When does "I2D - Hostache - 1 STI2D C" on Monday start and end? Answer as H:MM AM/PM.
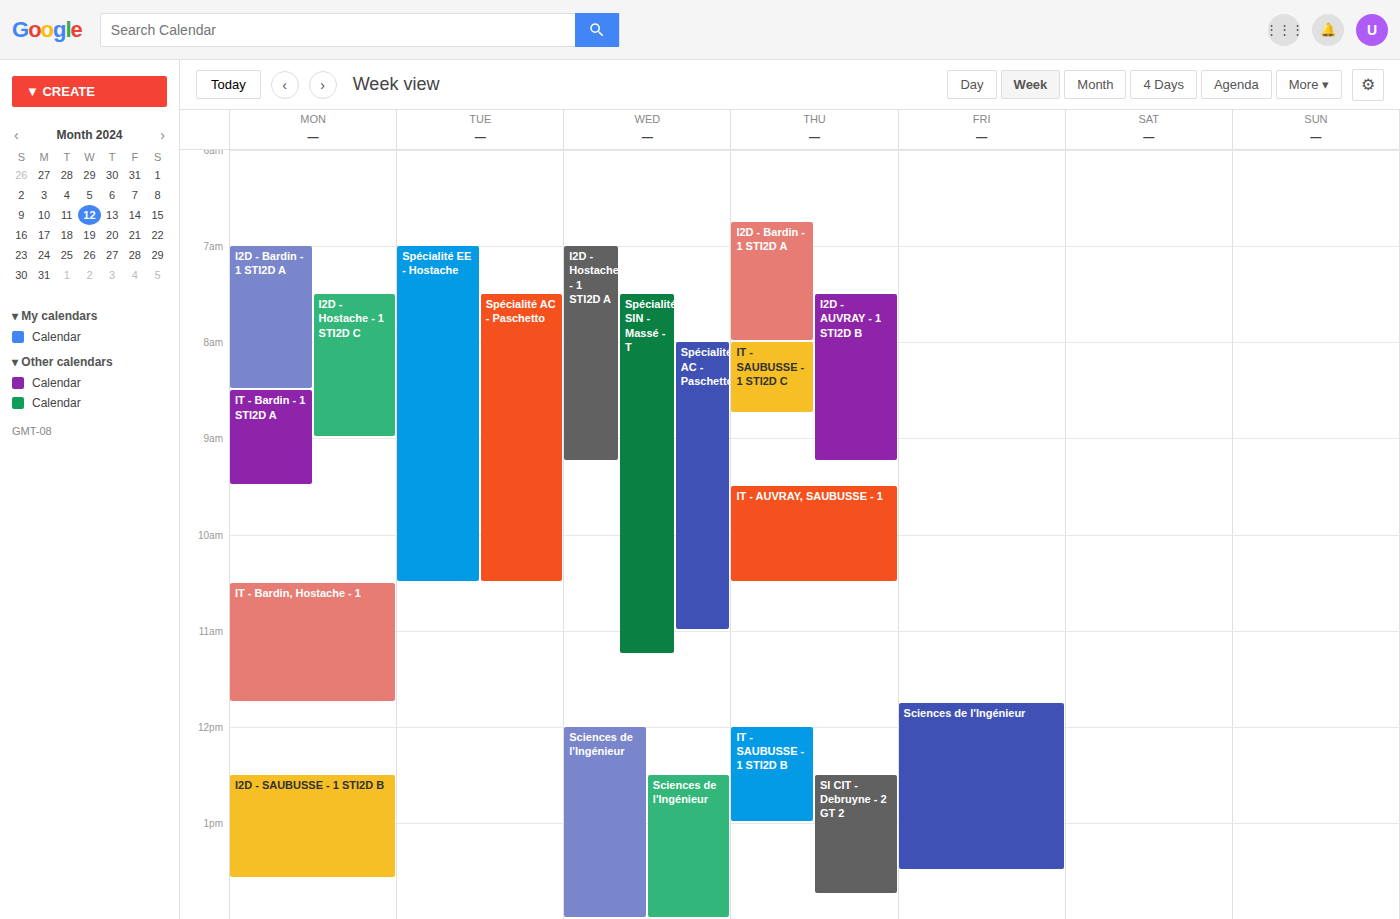
7:30 AM to 9:00 AM